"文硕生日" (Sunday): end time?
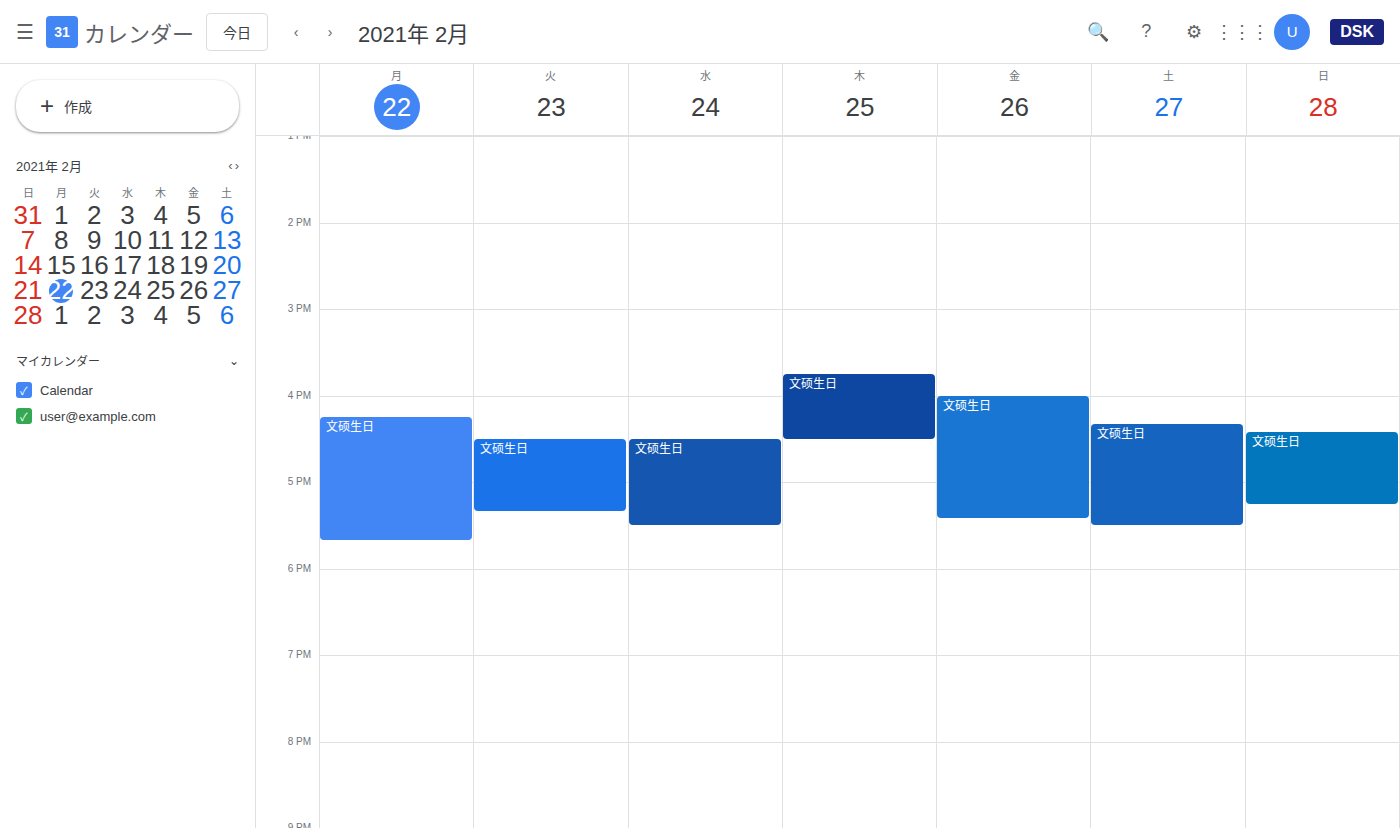
5:15 PM